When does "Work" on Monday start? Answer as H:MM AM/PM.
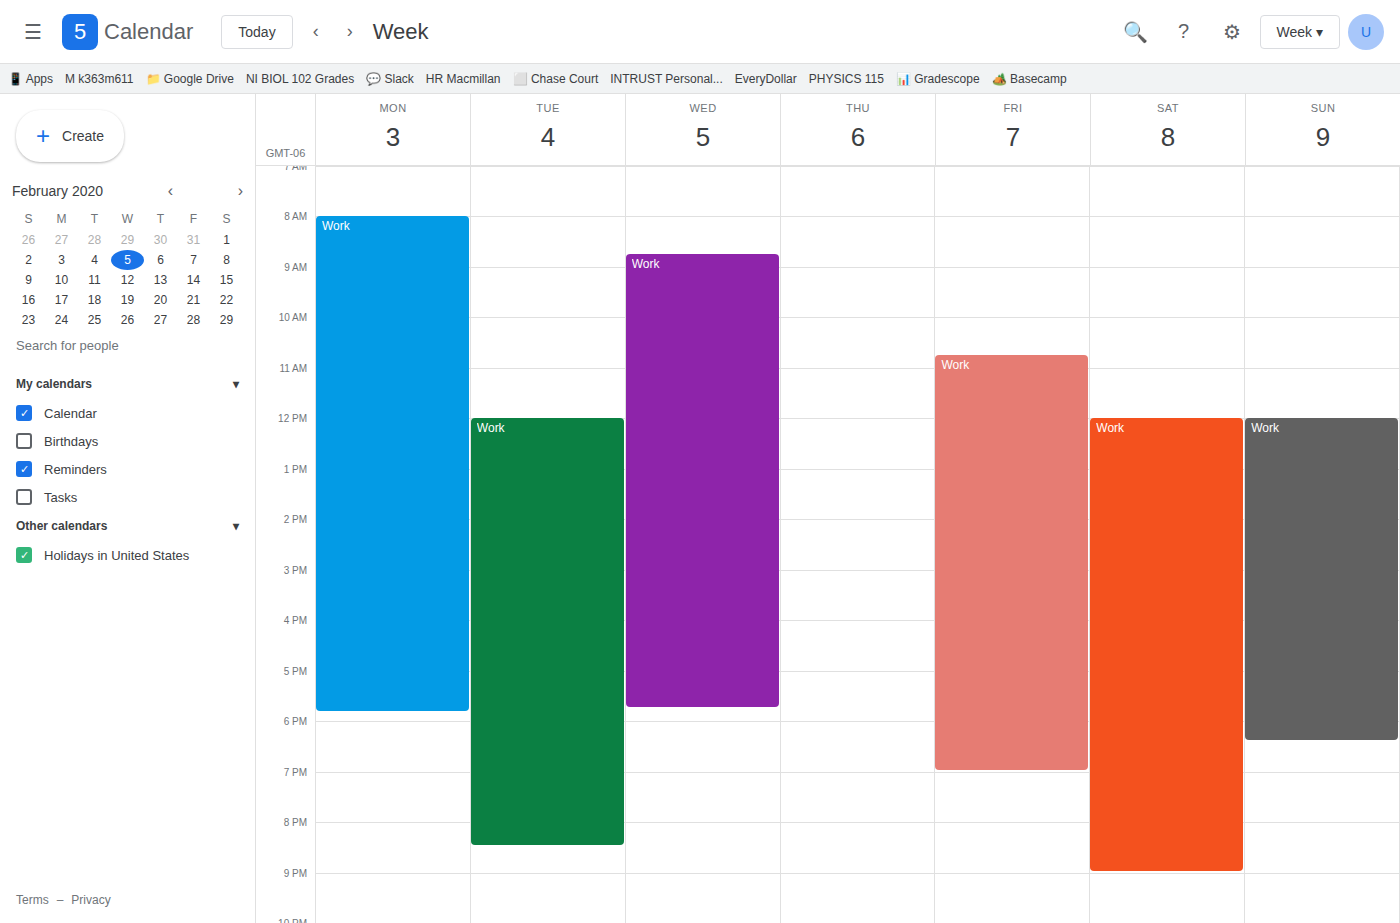
8:00 AM